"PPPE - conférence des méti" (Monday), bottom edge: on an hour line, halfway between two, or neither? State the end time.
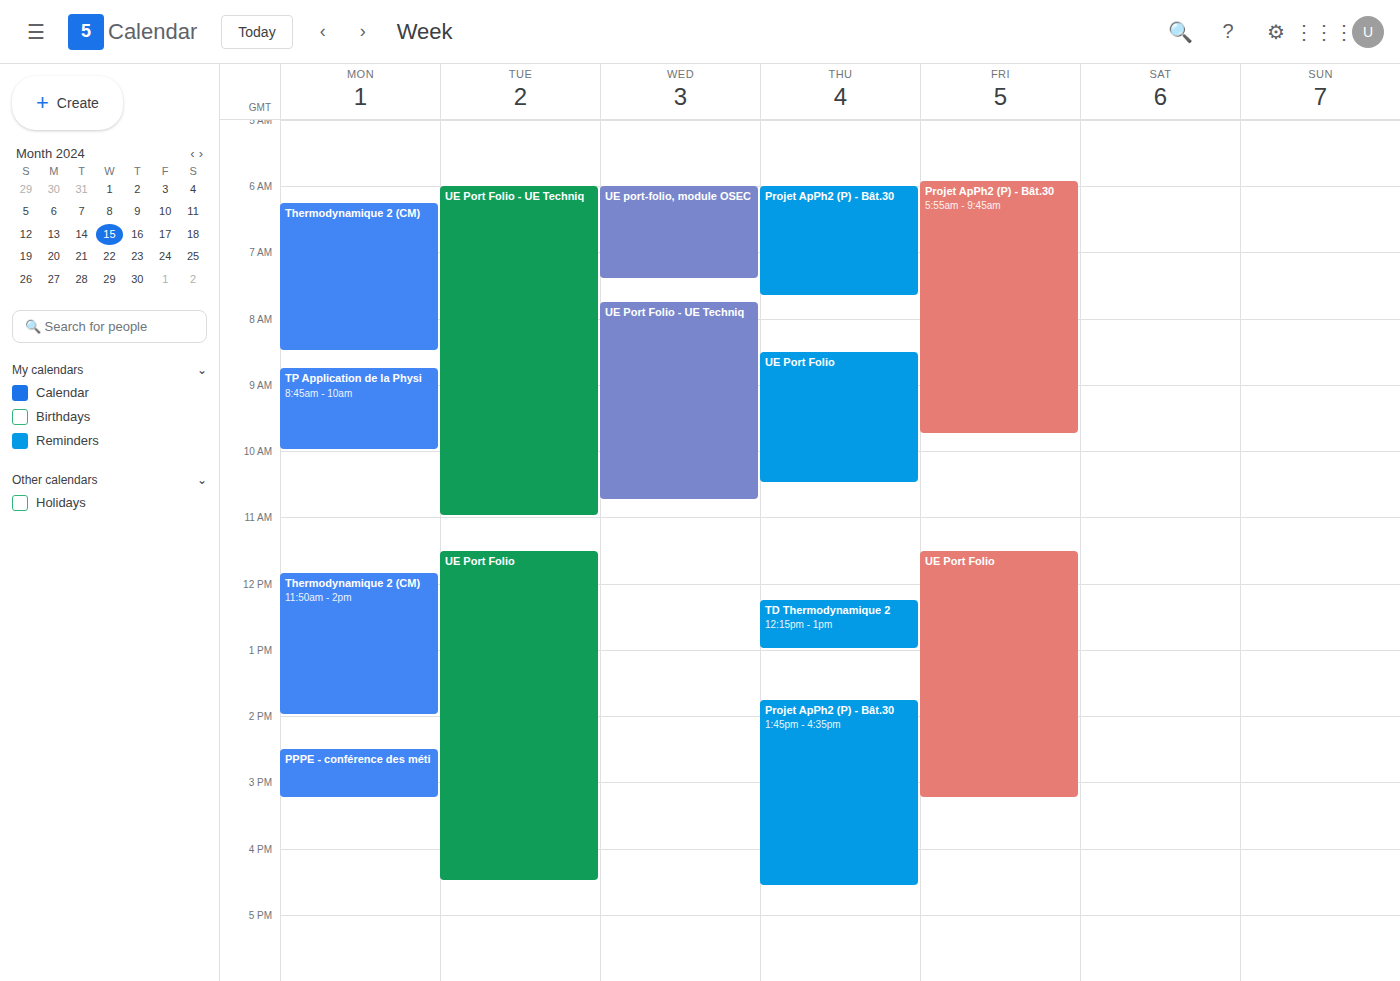
3:15 PM -- neither: a quarter of the way from the 3 PM line to the 4 PM line.